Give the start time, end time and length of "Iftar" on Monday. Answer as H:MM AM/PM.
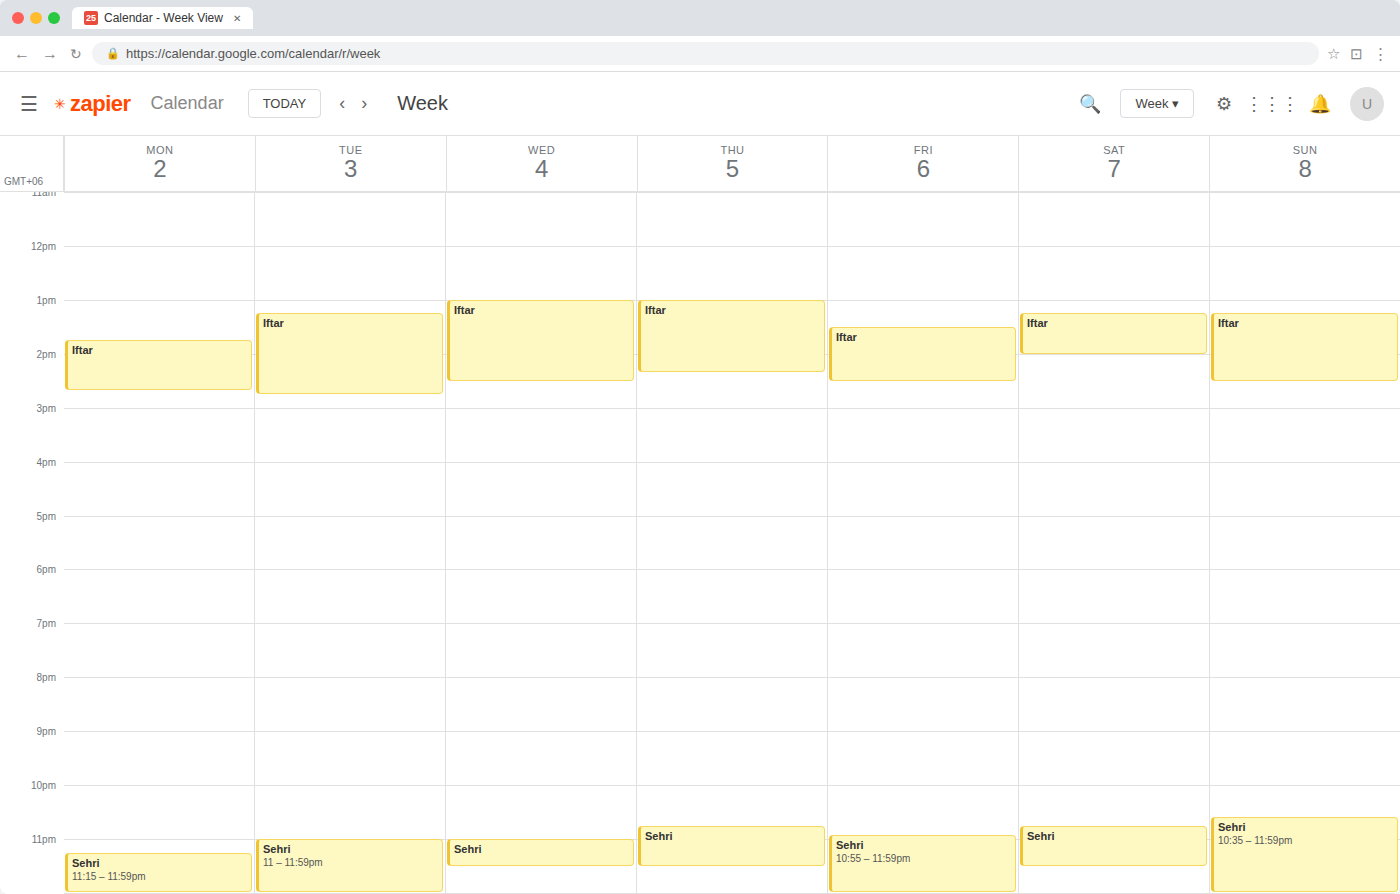
1:45 PM to 2:40 PM, 55 minutes